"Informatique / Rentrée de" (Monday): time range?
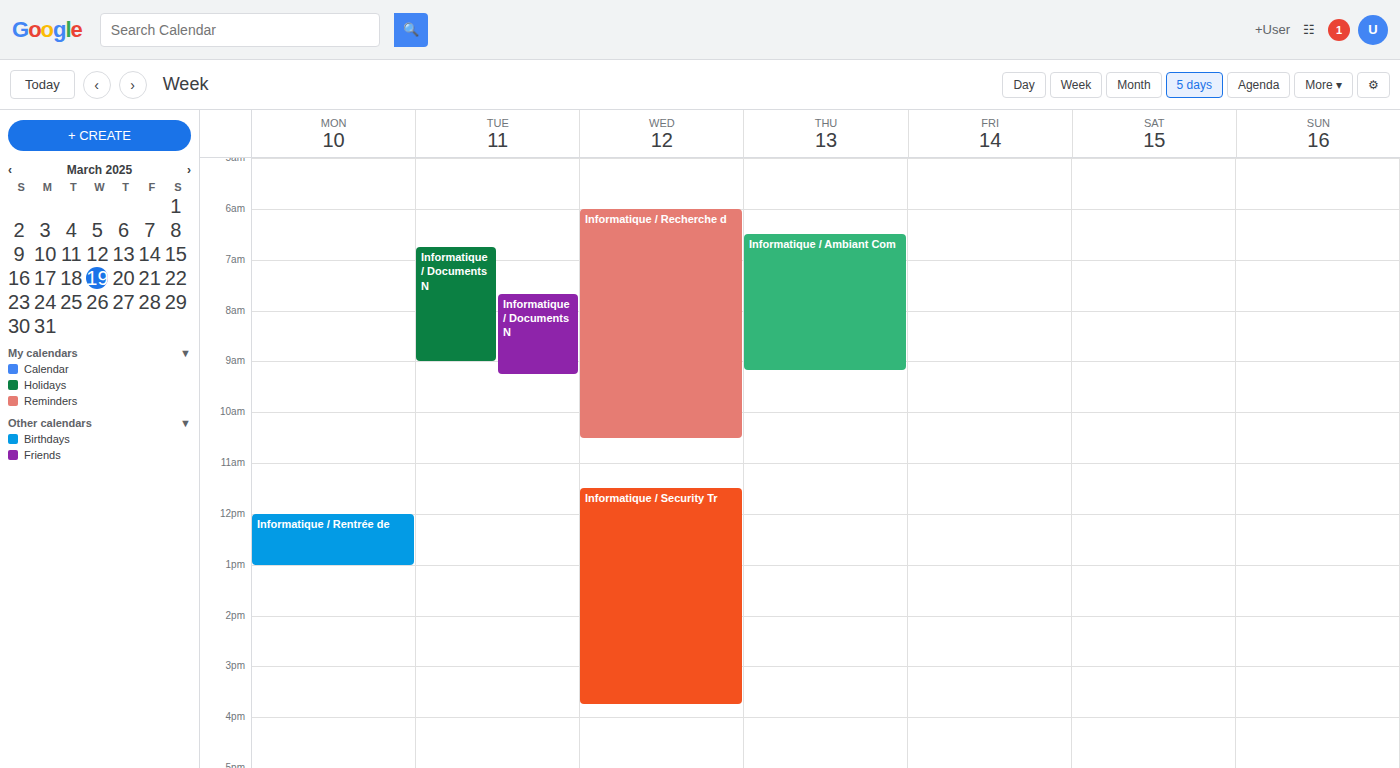
12:00 PM to 1:00 PM